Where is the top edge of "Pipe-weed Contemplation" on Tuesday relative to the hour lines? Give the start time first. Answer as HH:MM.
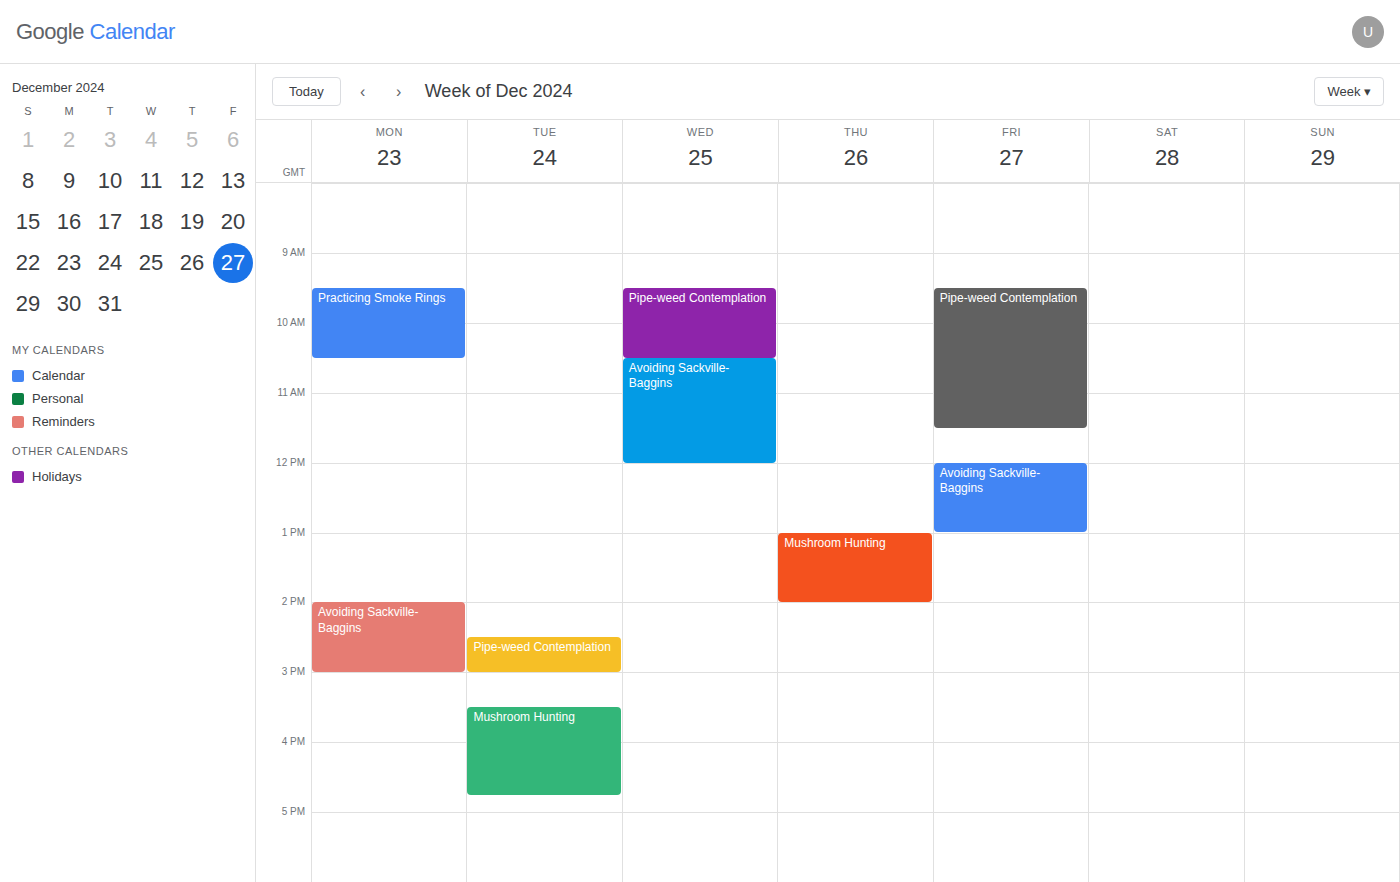
14:30 -- halfway between the 14:00 and 15:00 lines.